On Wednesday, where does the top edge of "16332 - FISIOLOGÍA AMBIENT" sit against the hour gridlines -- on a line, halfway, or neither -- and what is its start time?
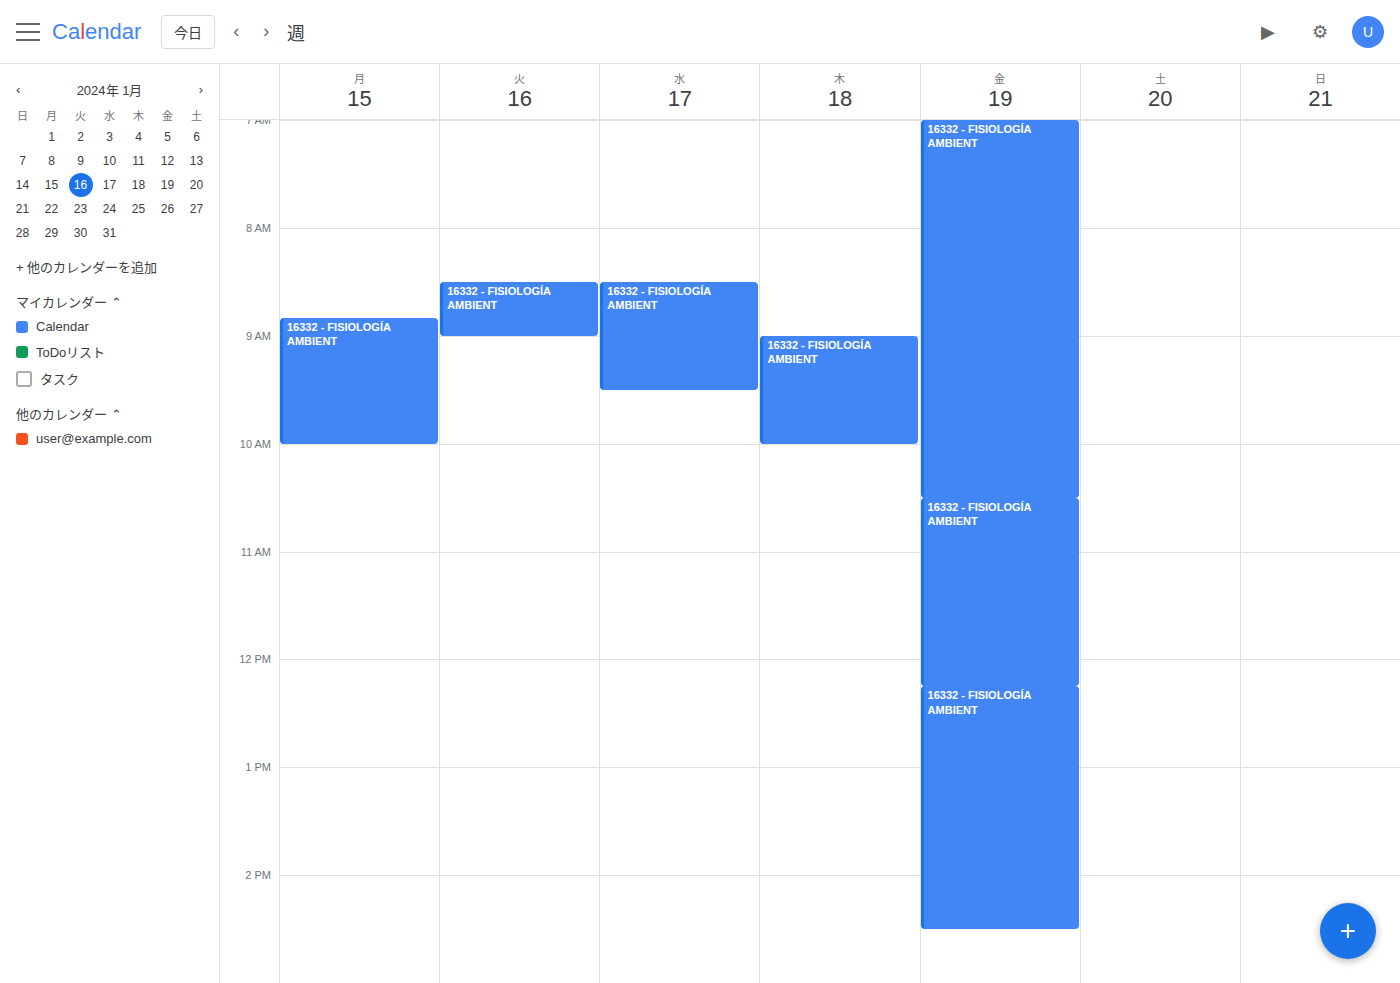
8:30 AM -- halfway between the 8 AM and 9 AM lines.